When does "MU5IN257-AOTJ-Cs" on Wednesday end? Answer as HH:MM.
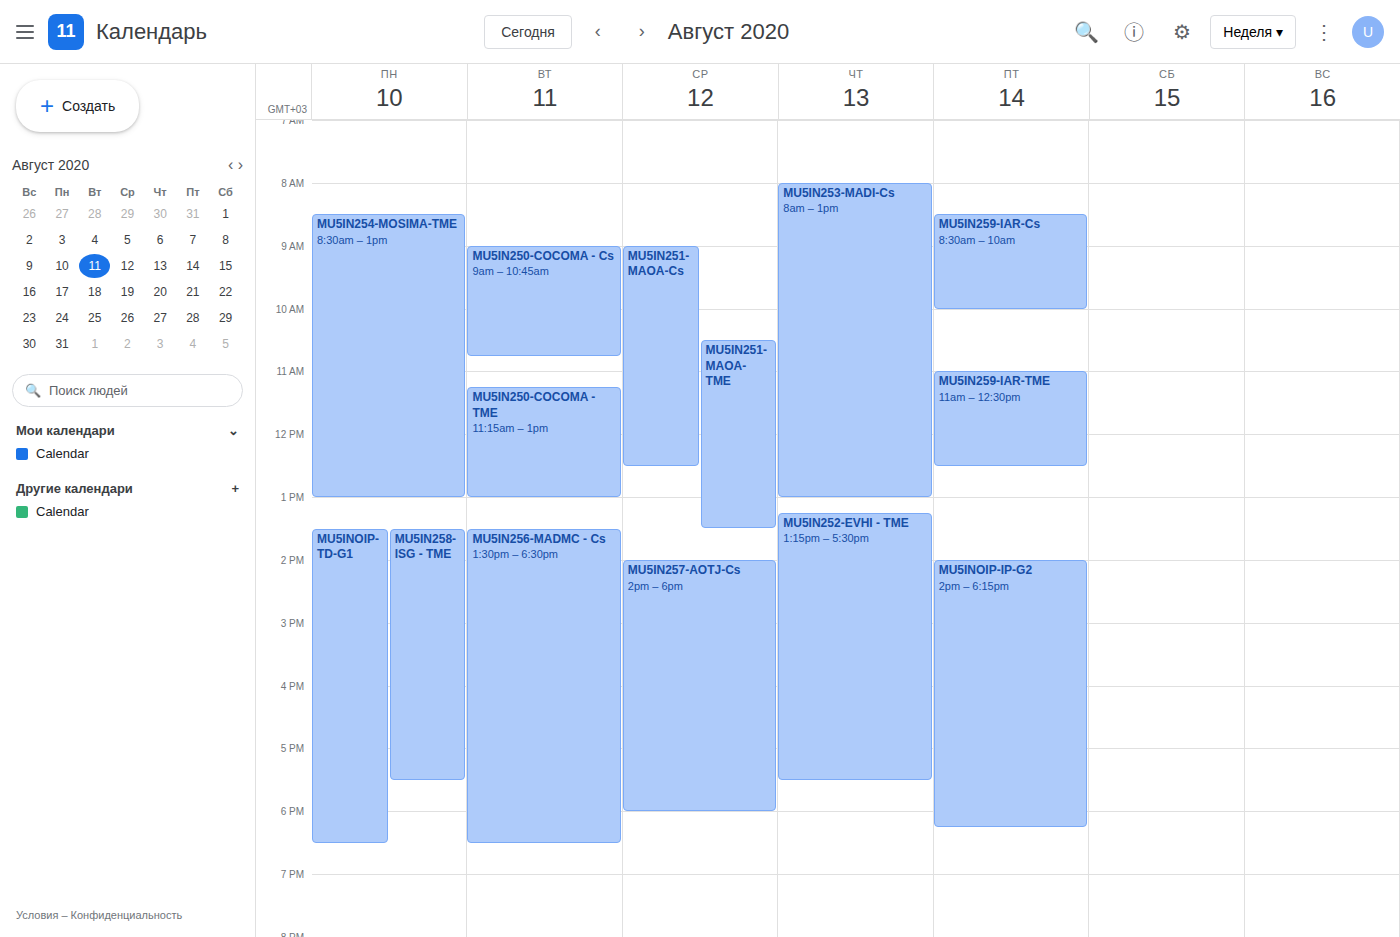
18:00